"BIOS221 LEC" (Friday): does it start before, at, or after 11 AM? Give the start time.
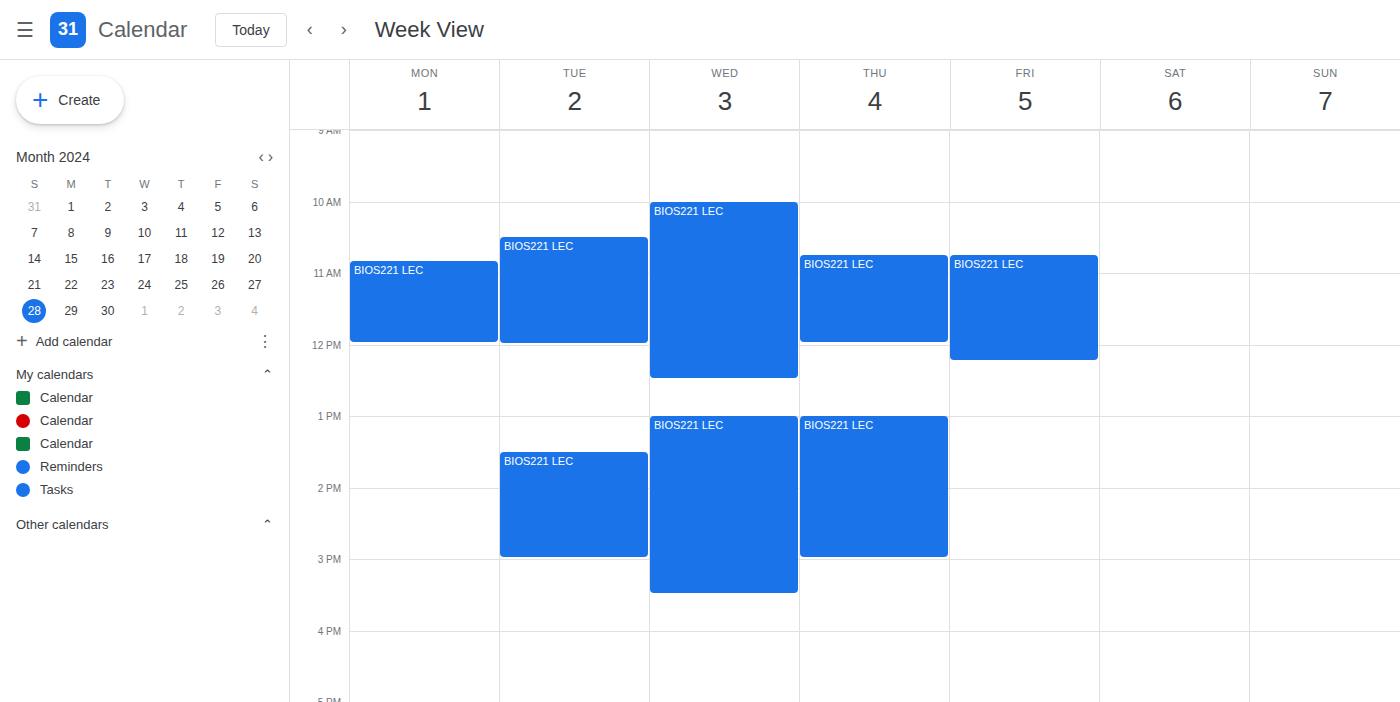
10:45 AM -- before 11 AM, 15 minutes above the 11 AM line.